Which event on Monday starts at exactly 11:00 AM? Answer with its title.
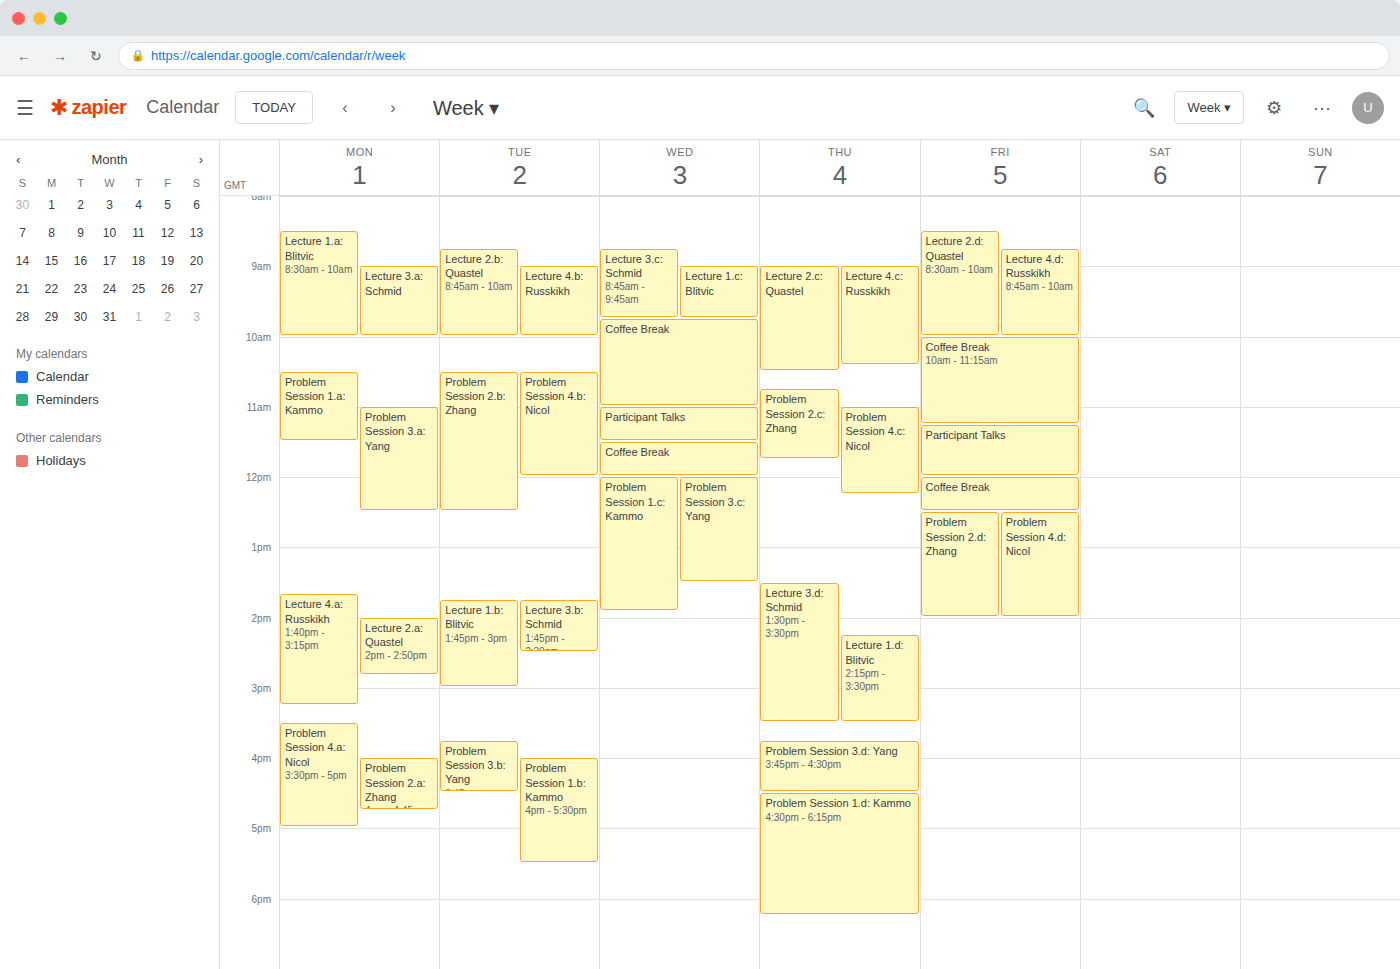
"Problem Session 3.a: Yang"